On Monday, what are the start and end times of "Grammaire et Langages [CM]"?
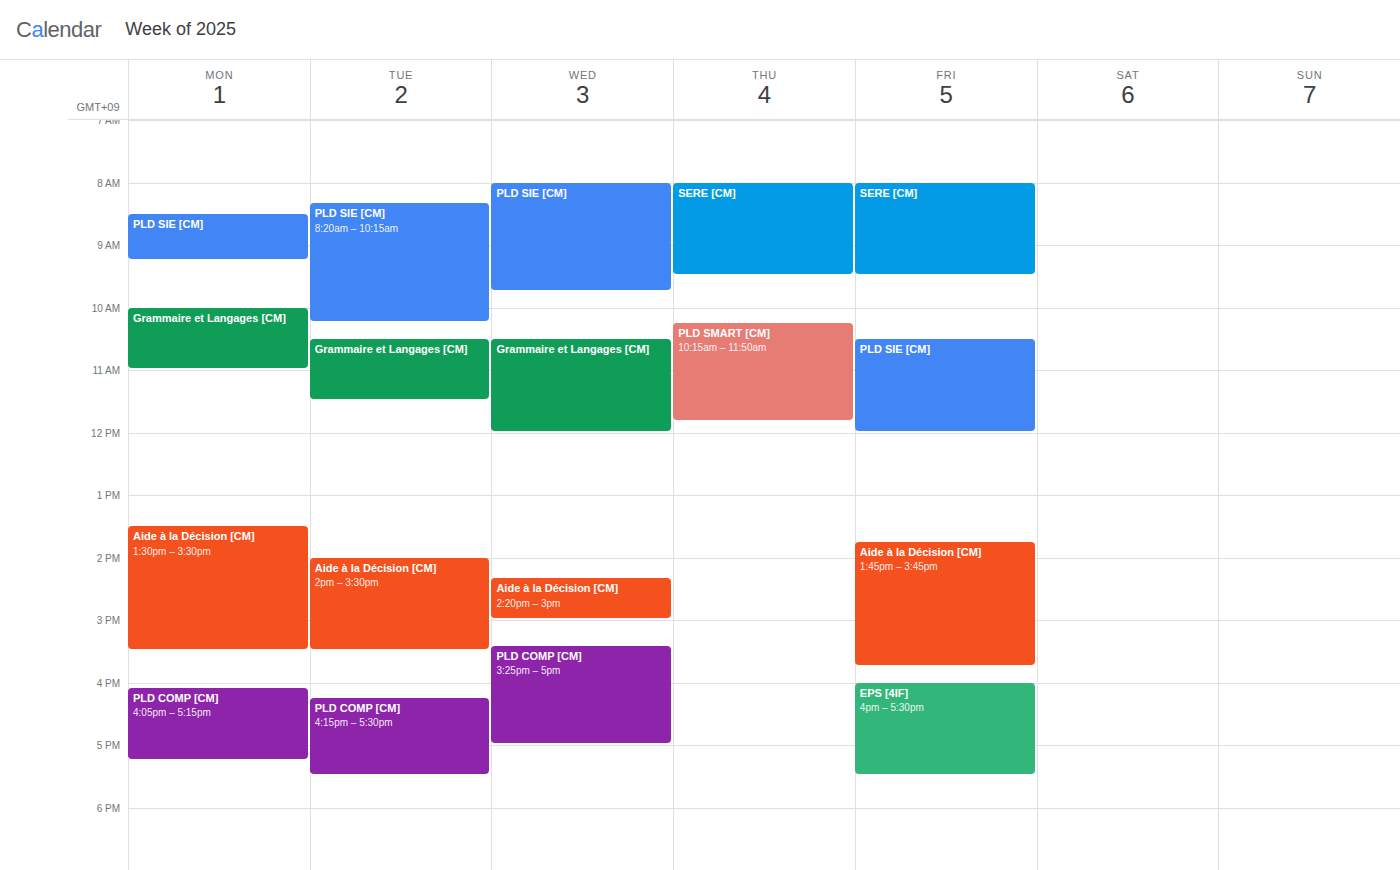
10:00 to 11:00